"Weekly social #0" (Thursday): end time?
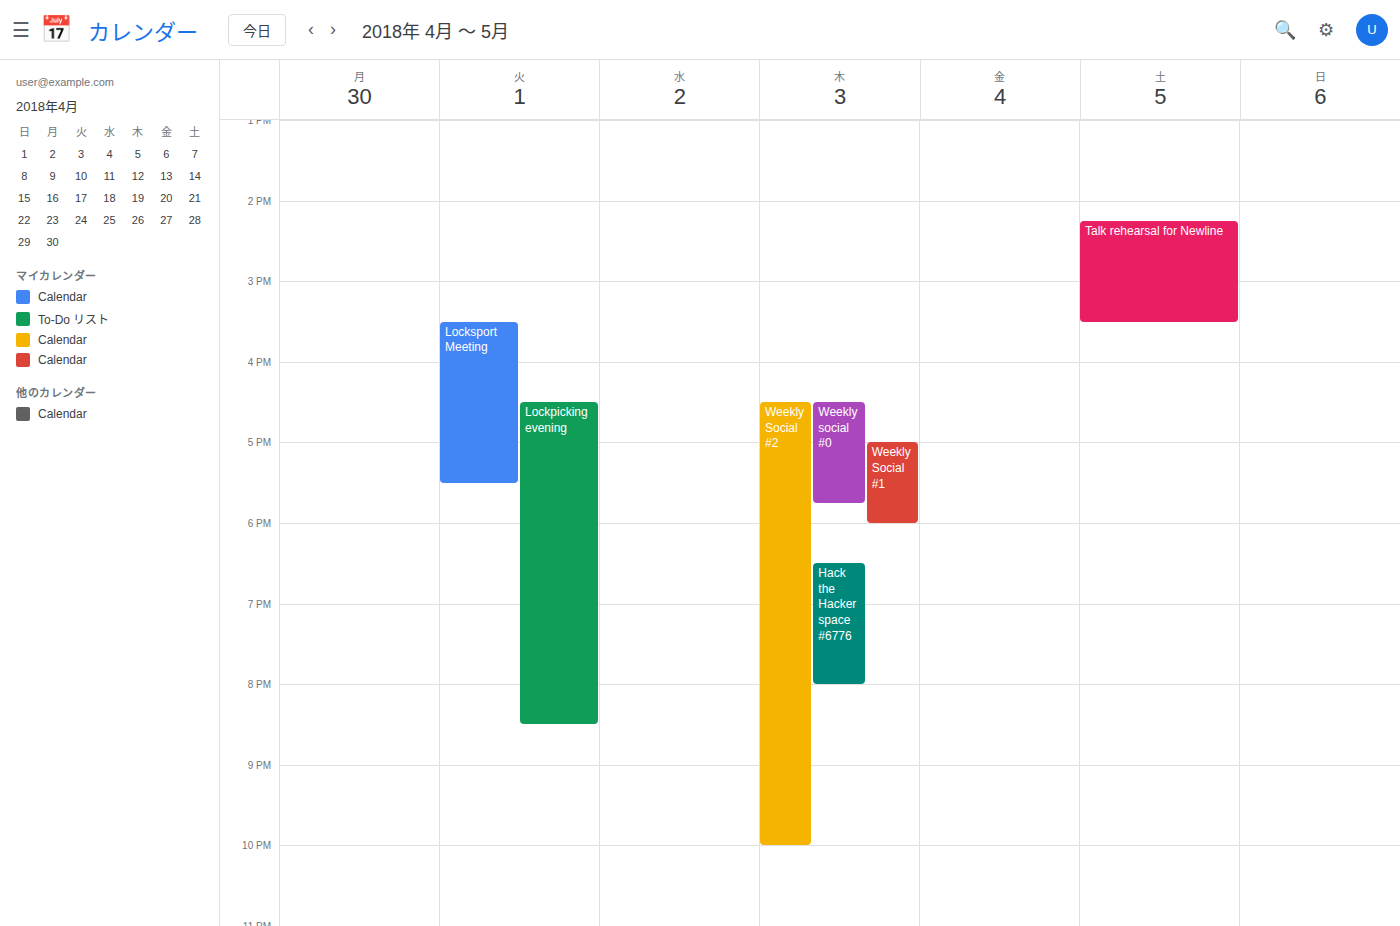
17:45